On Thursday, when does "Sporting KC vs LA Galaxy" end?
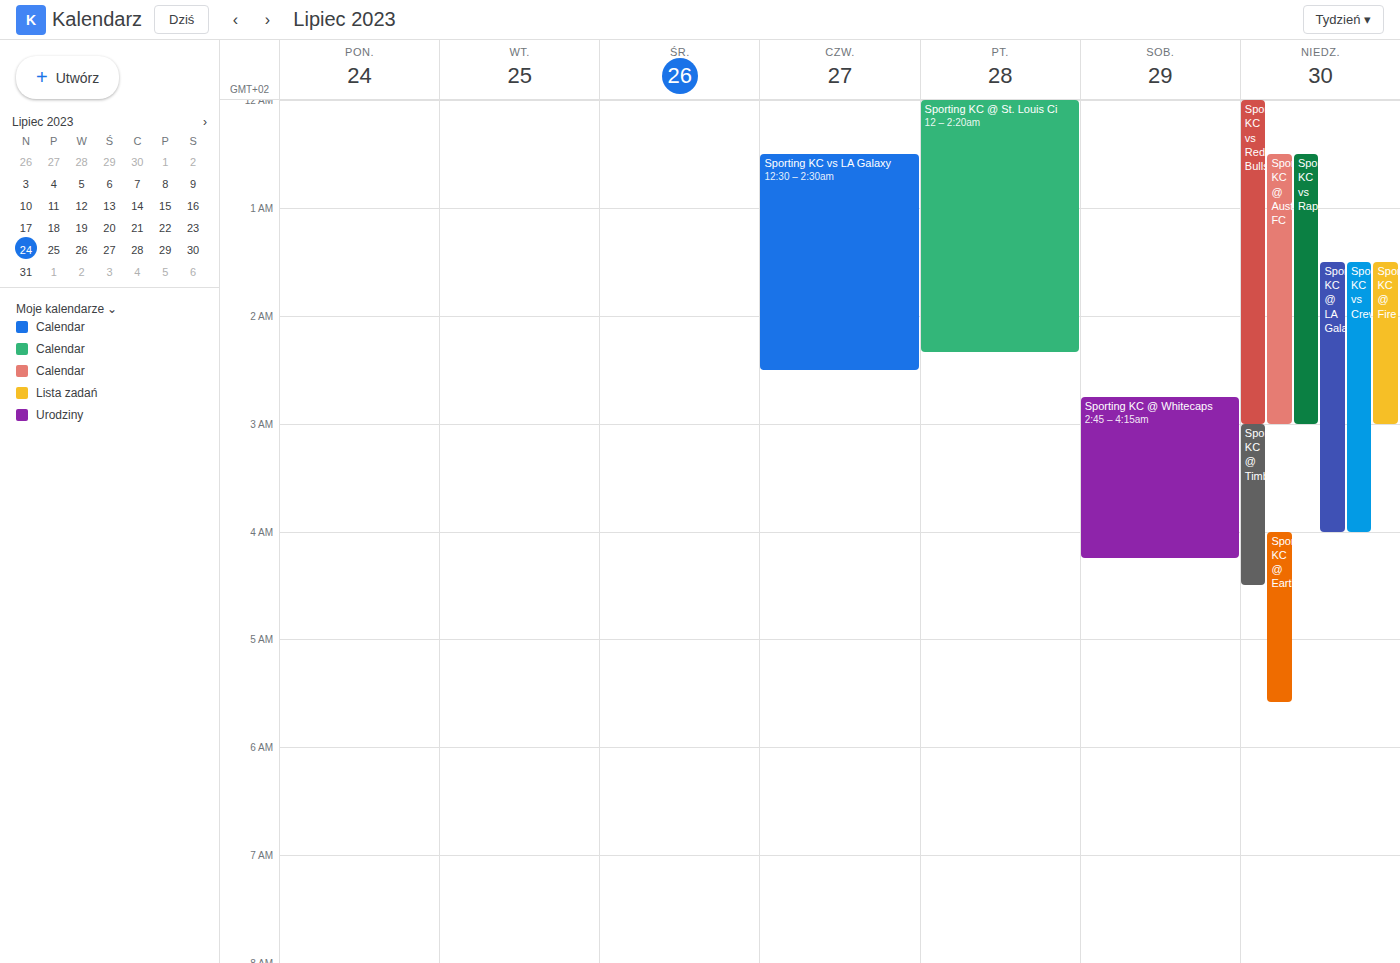
2:30 AM